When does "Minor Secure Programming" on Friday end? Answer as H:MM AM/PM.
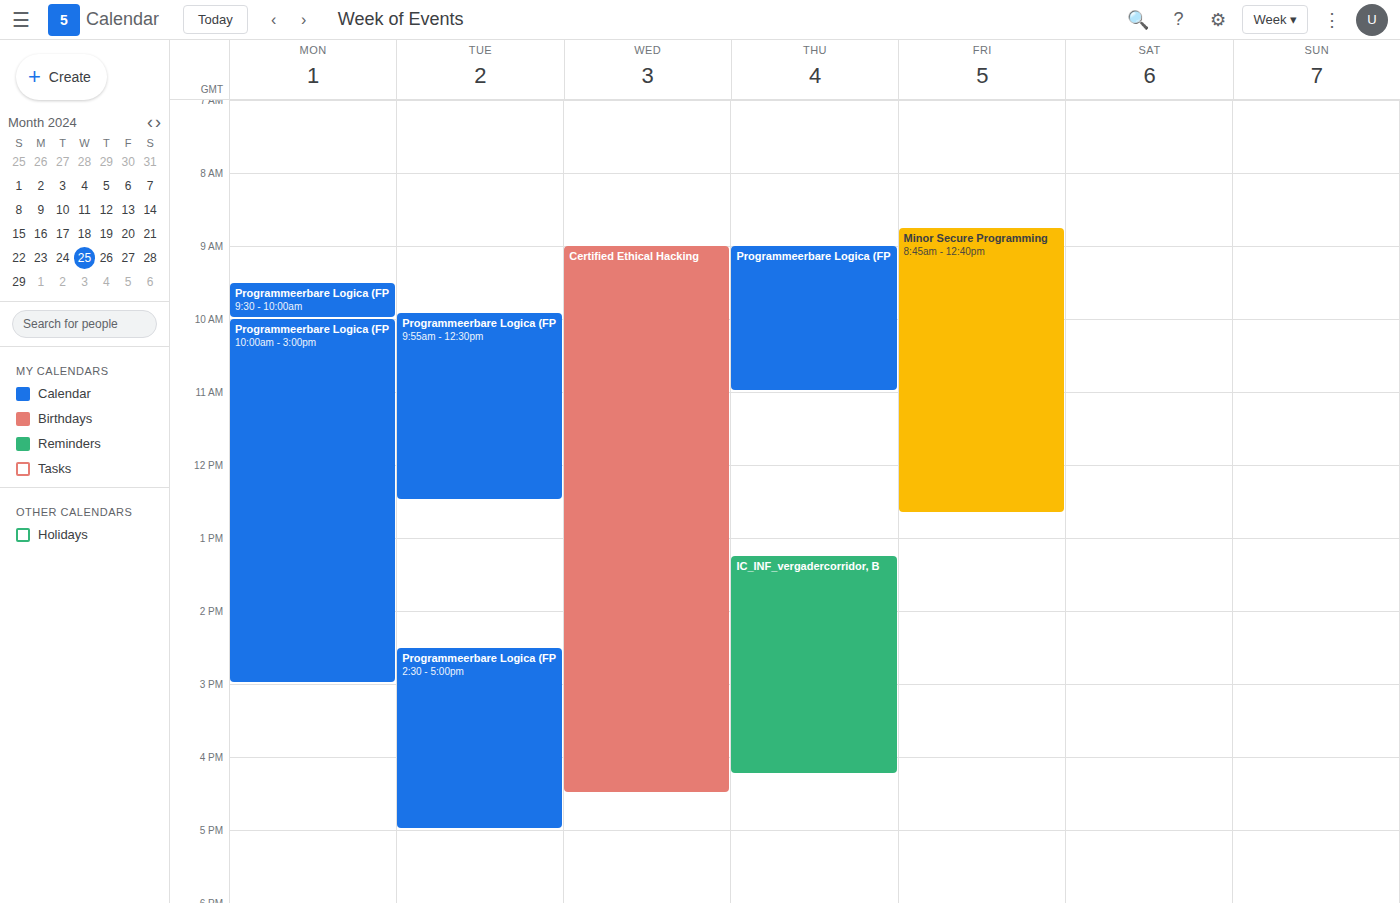
12:40 PM